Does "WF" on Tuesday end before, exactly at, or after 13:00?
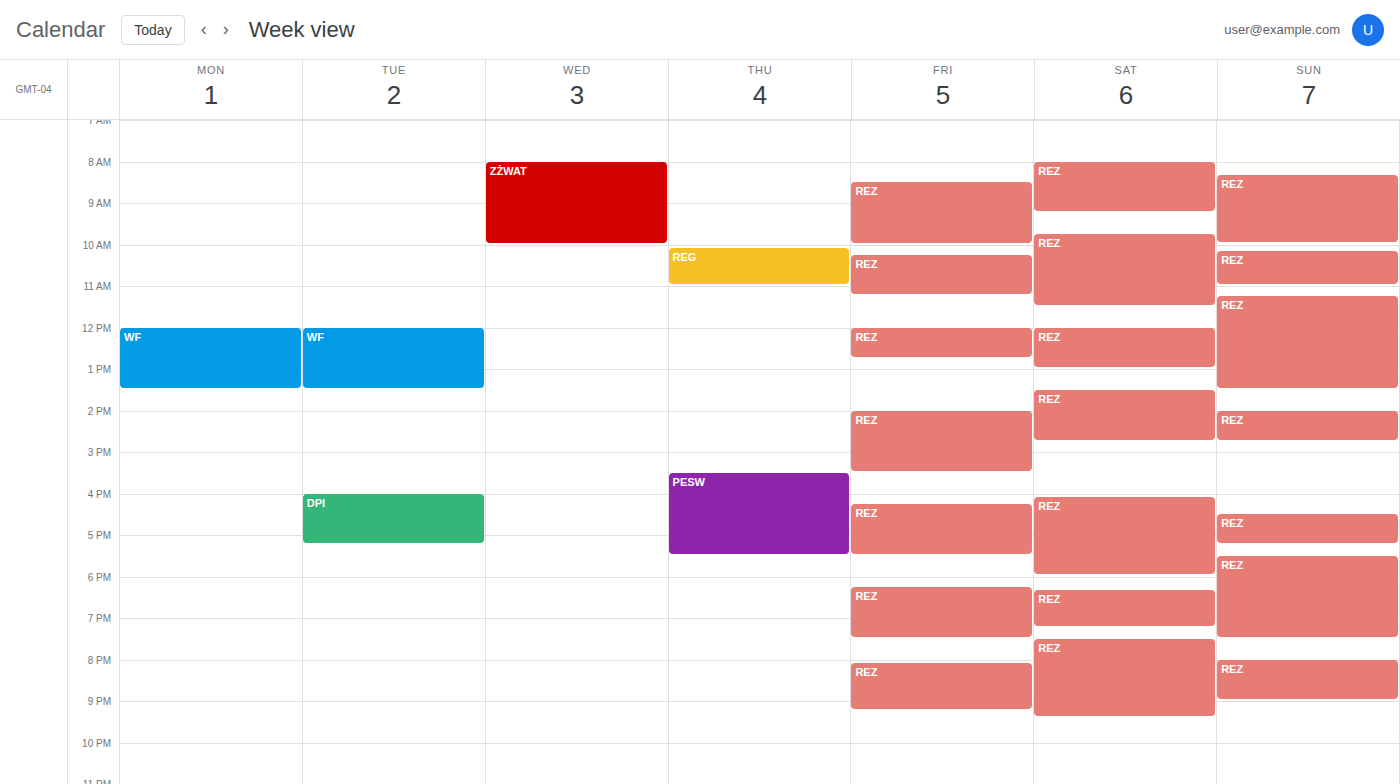
13:30 -- after 13:00, 30 minutes below the 13:00 line.